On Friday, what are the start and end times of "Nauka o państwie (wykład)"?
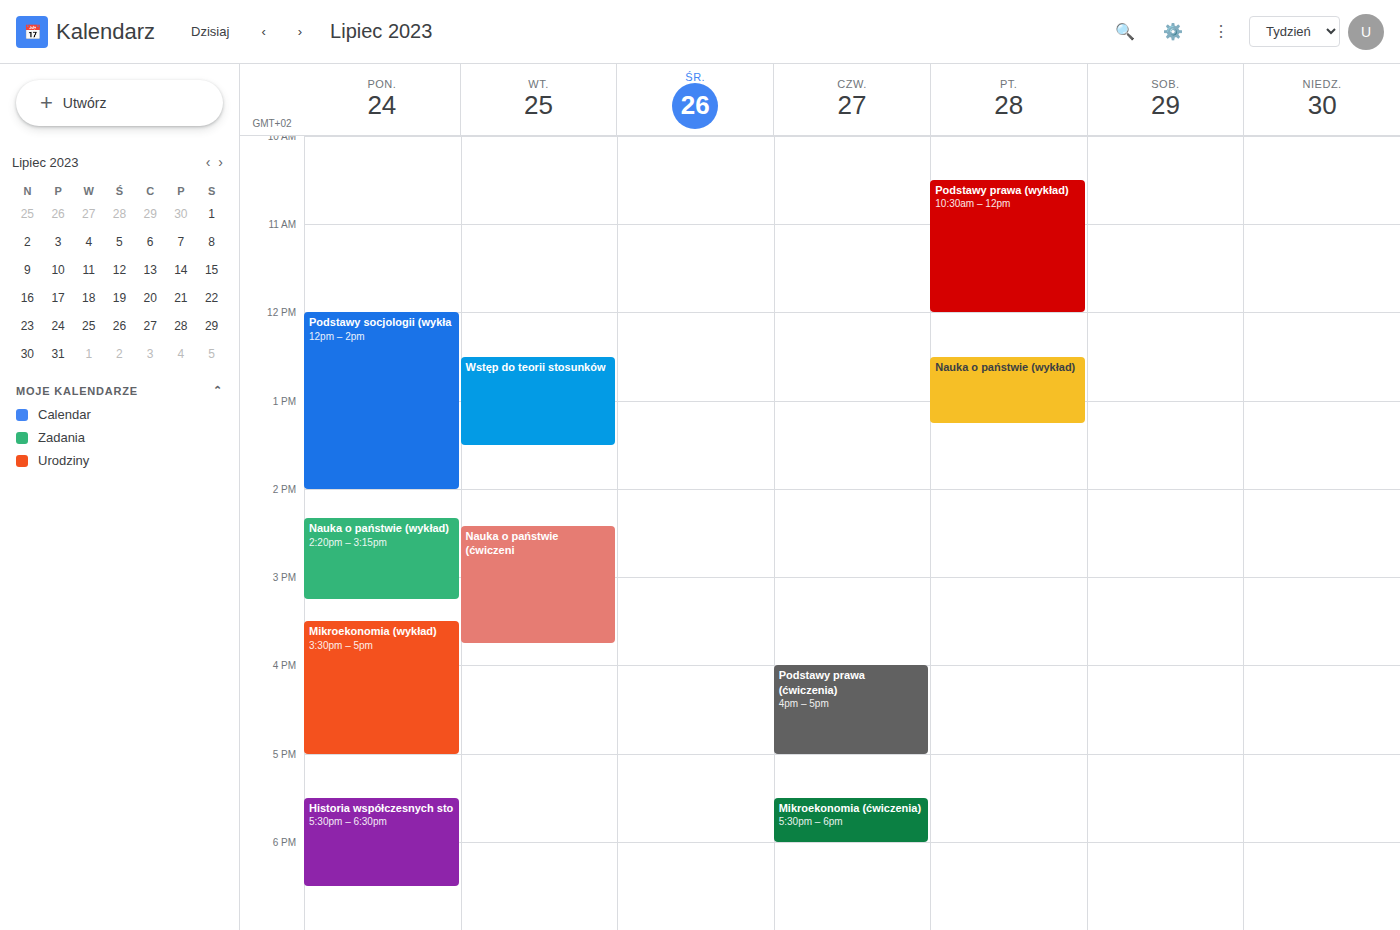
12:30 PM to 1:15 PM